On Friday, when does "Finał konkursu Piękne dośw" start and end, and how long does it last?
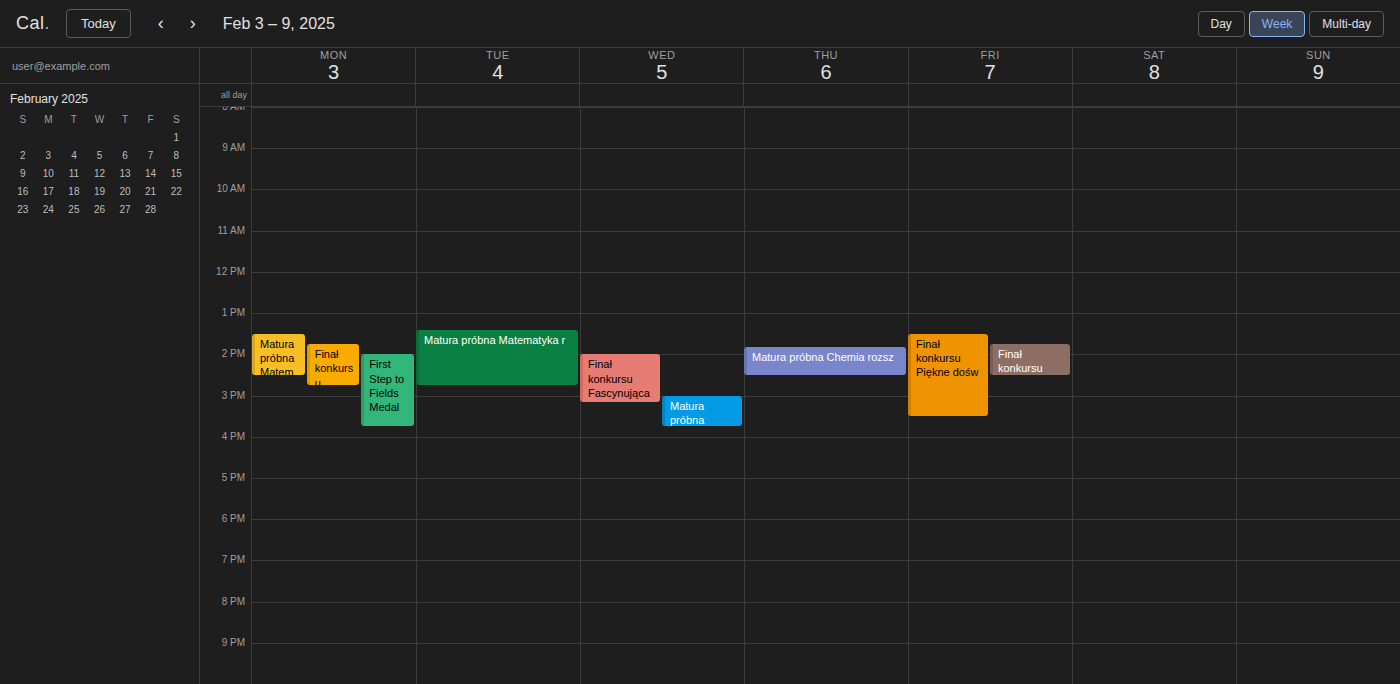
1:30 PM to 3:30 PM, 2 hours